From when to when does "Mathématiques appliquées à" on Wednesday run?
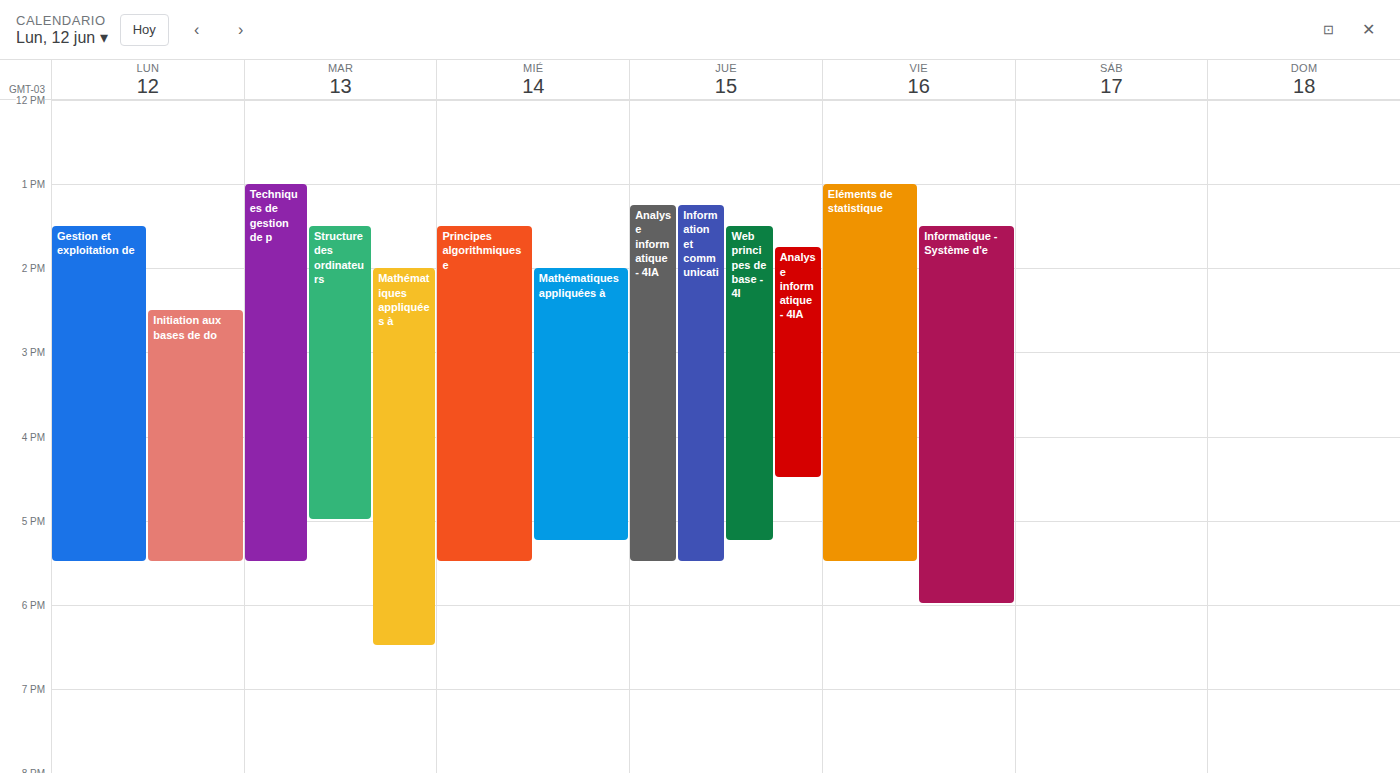
2:00 PM to 5:15 PM